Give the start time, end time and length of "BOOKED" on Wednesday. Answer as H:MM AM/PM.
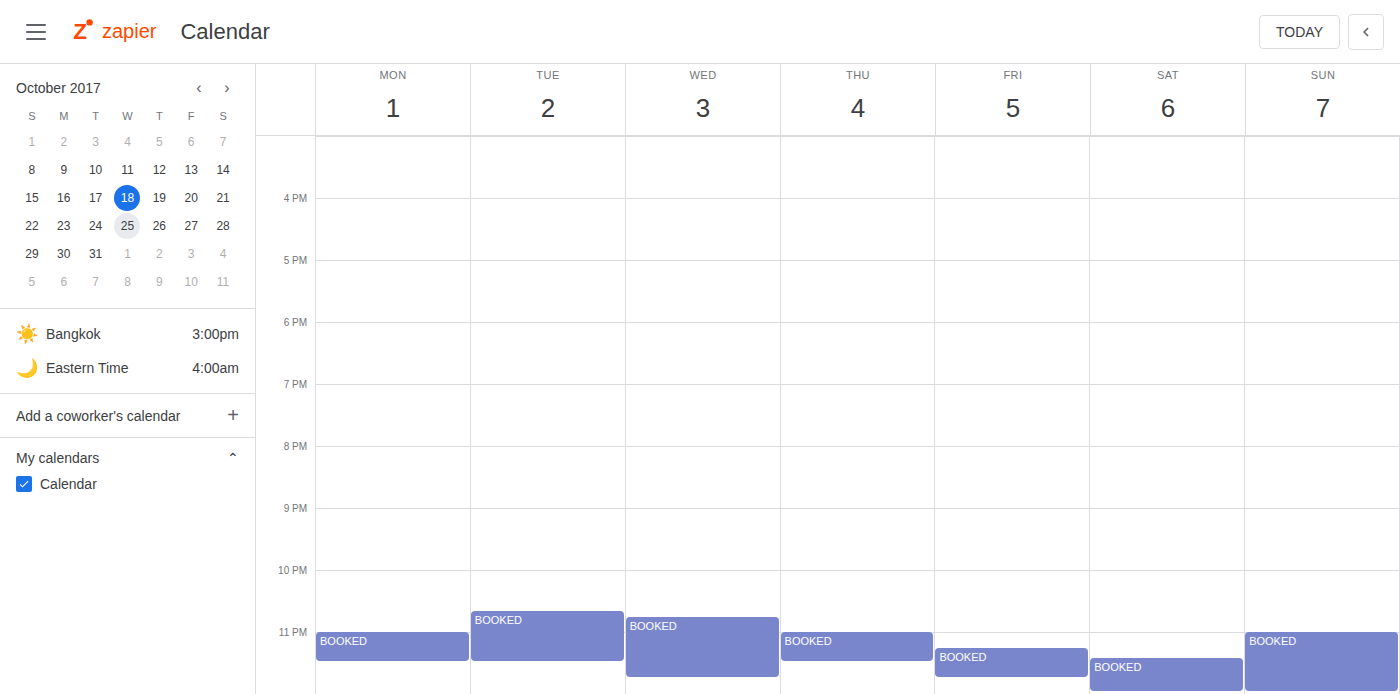
10:45 PM to 11:45 PM, 1 hour